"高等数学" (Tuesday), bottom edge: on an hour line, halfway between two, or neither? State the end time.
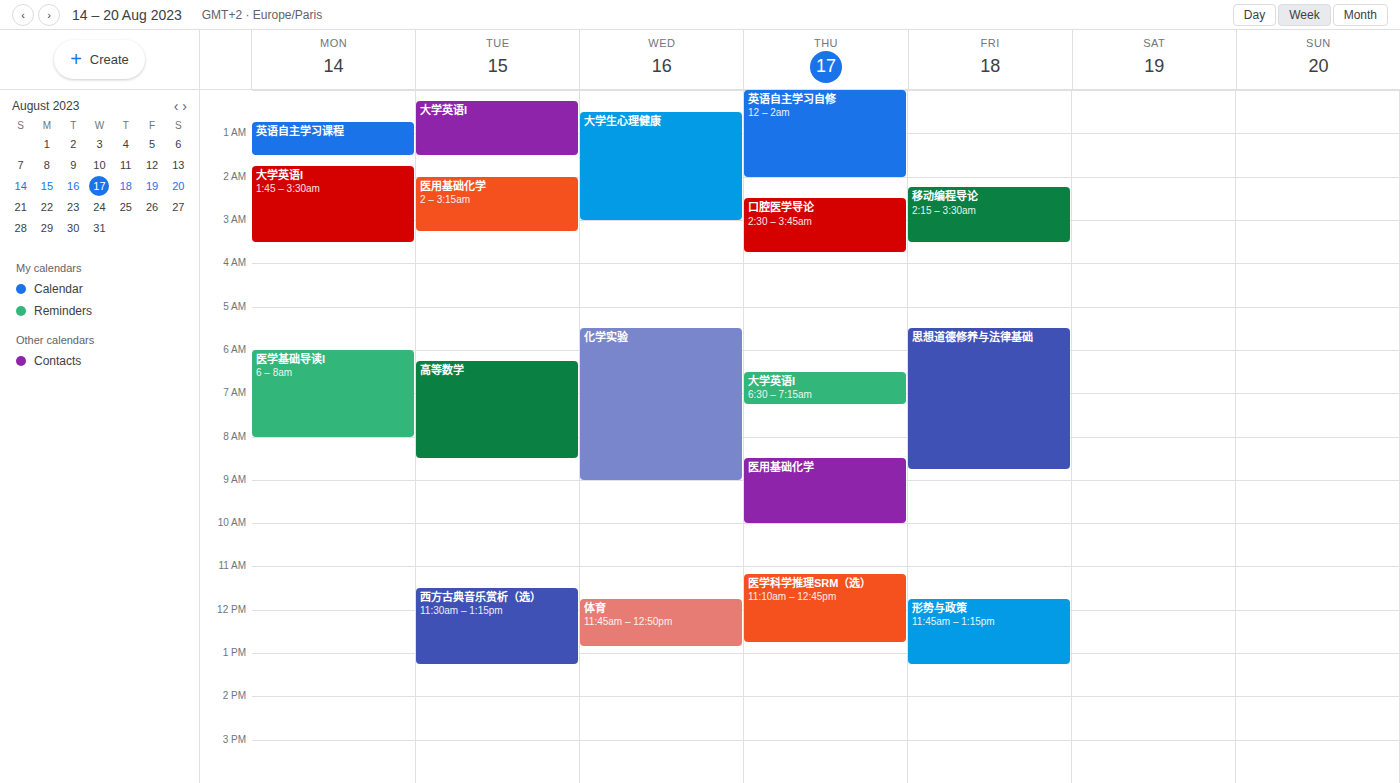
08:30 -- halfway between the 08:00 and 09:00 lines.